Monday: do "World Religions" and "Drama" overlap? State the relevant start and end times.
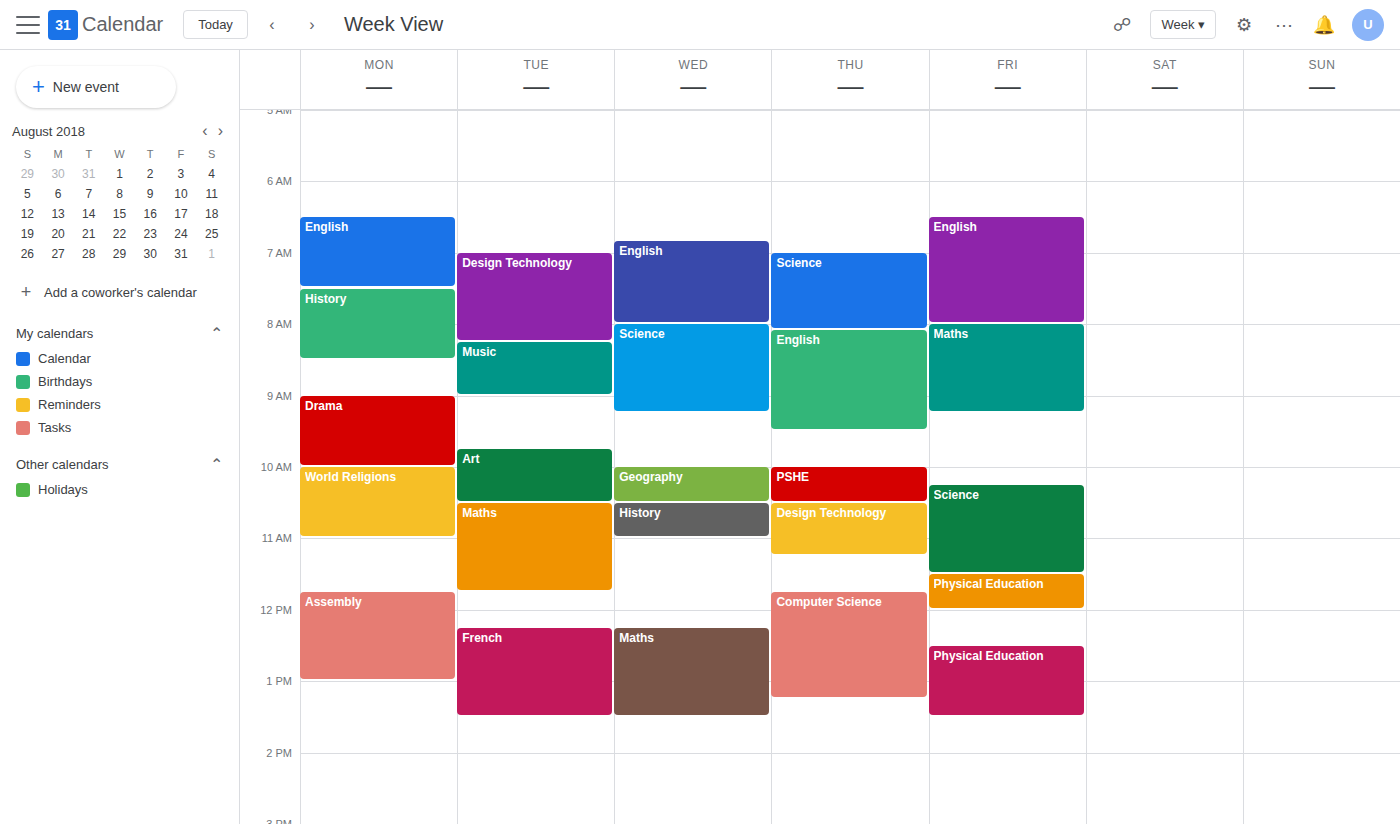
"Drama" ends at 10:00 AM, exactly when "World Religions" starts -- they touch but do not overlap.